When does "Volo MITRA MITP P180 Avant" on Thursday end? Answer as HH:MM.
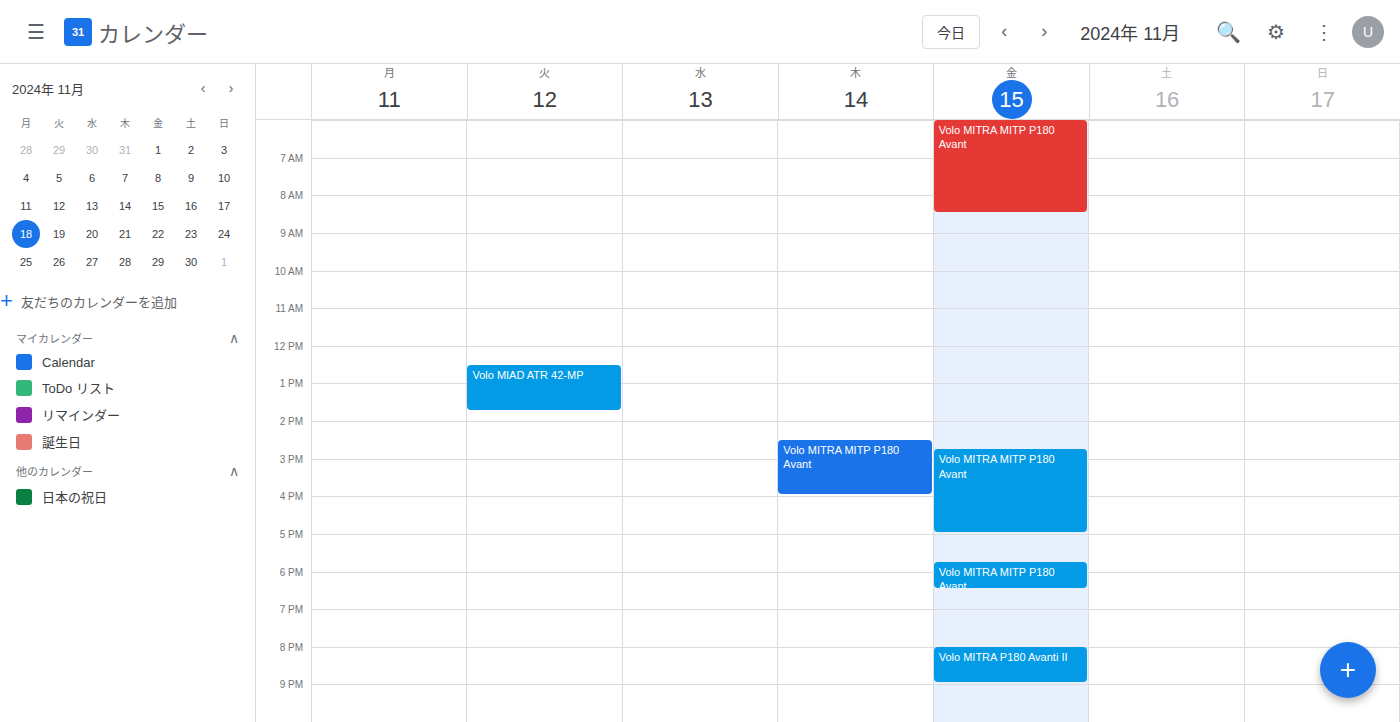
16:00